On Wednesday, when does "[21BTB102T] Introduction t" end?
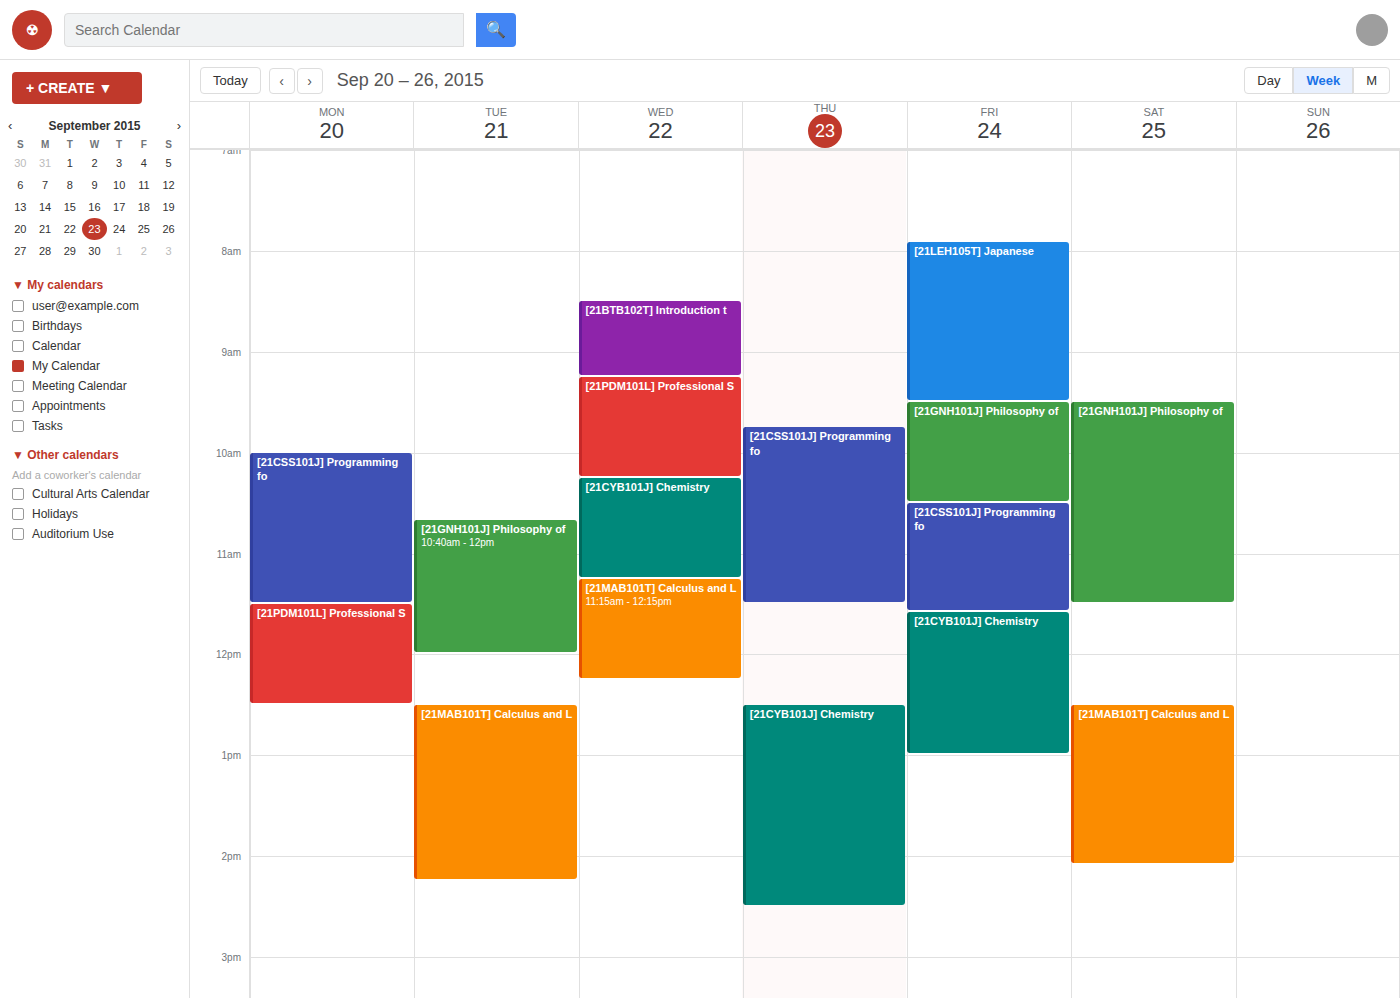
9:15 AM